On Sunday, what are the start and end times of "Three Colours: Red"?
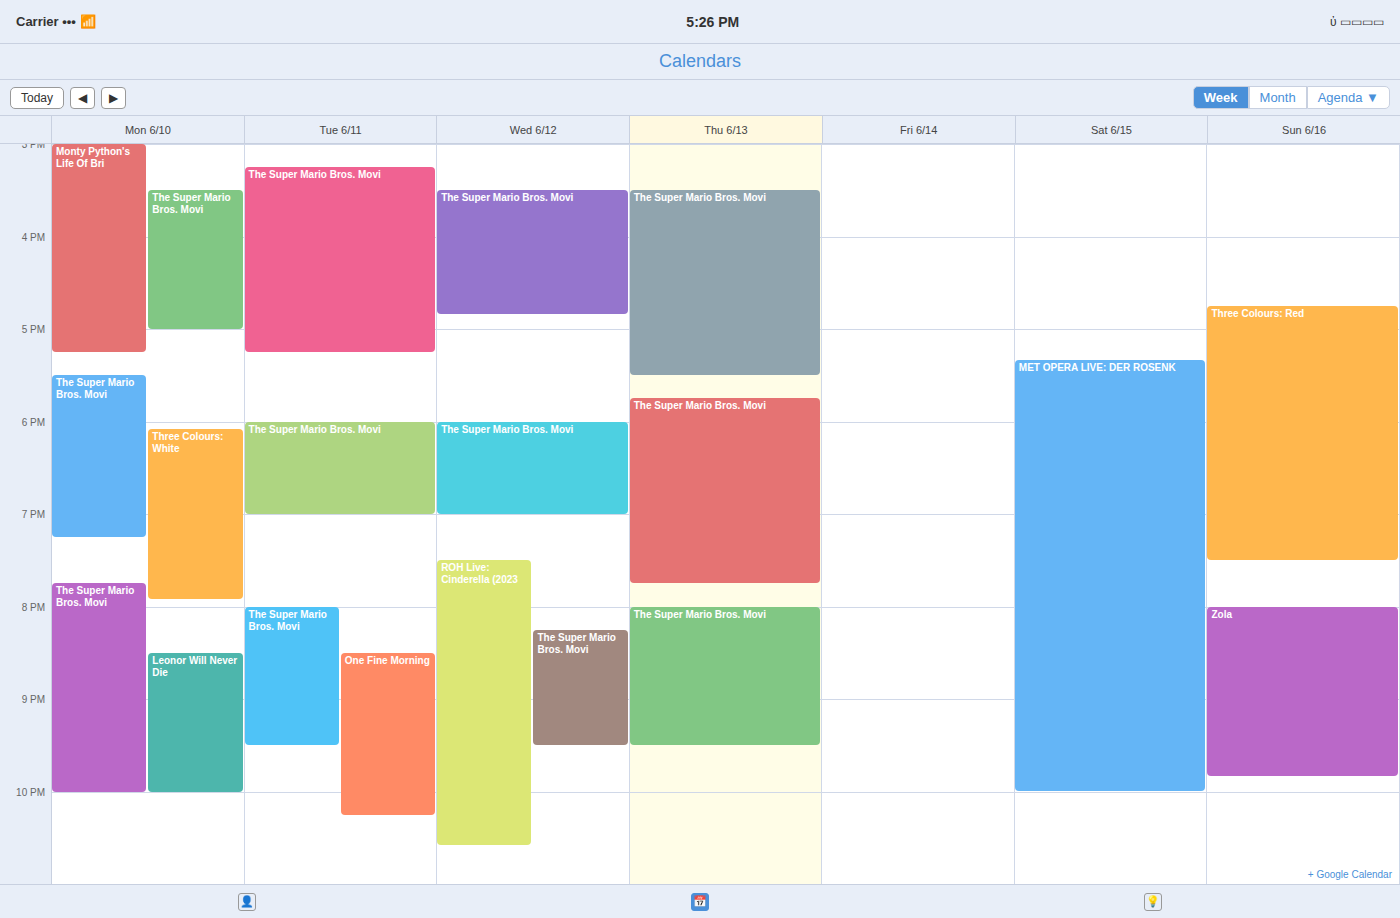
4:45 PM to 7:30 PM